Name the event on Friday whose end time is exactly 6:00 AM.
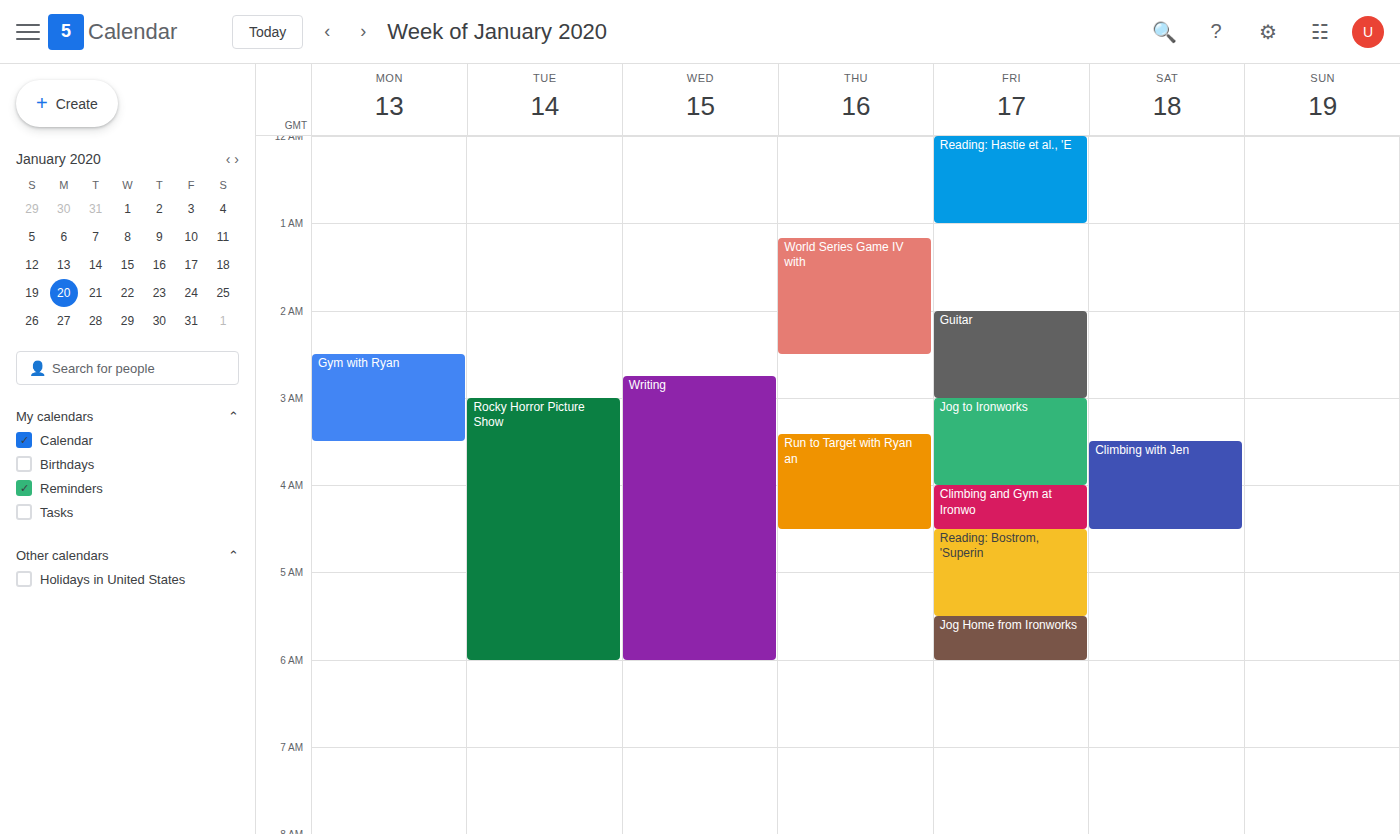
"Jog Home from Ironworks"